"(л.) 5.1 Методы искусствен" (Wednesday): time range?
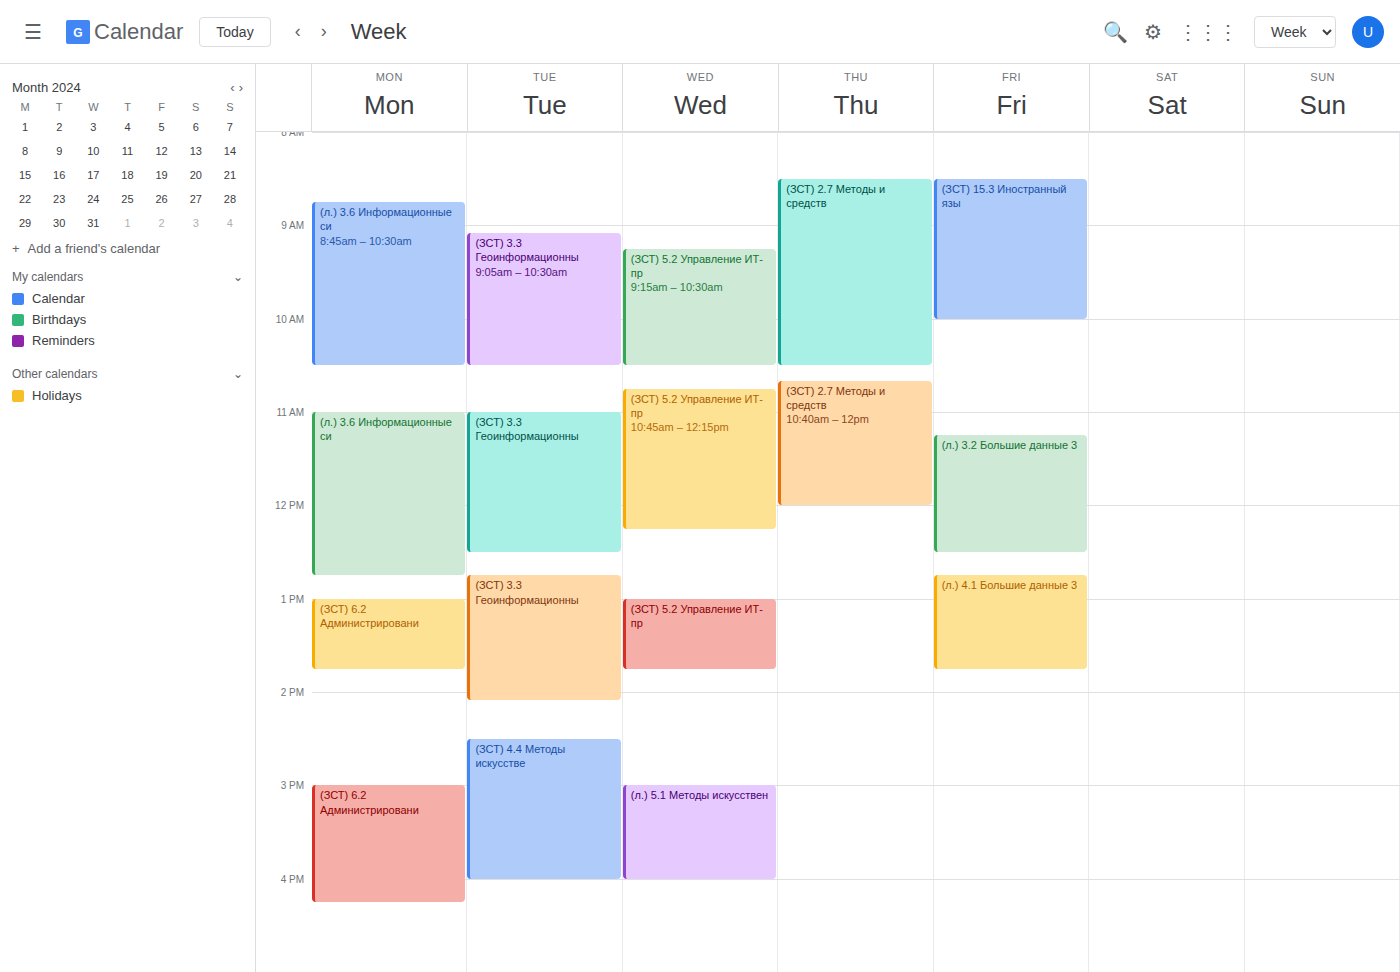
3:00 PM to 4:00 PM